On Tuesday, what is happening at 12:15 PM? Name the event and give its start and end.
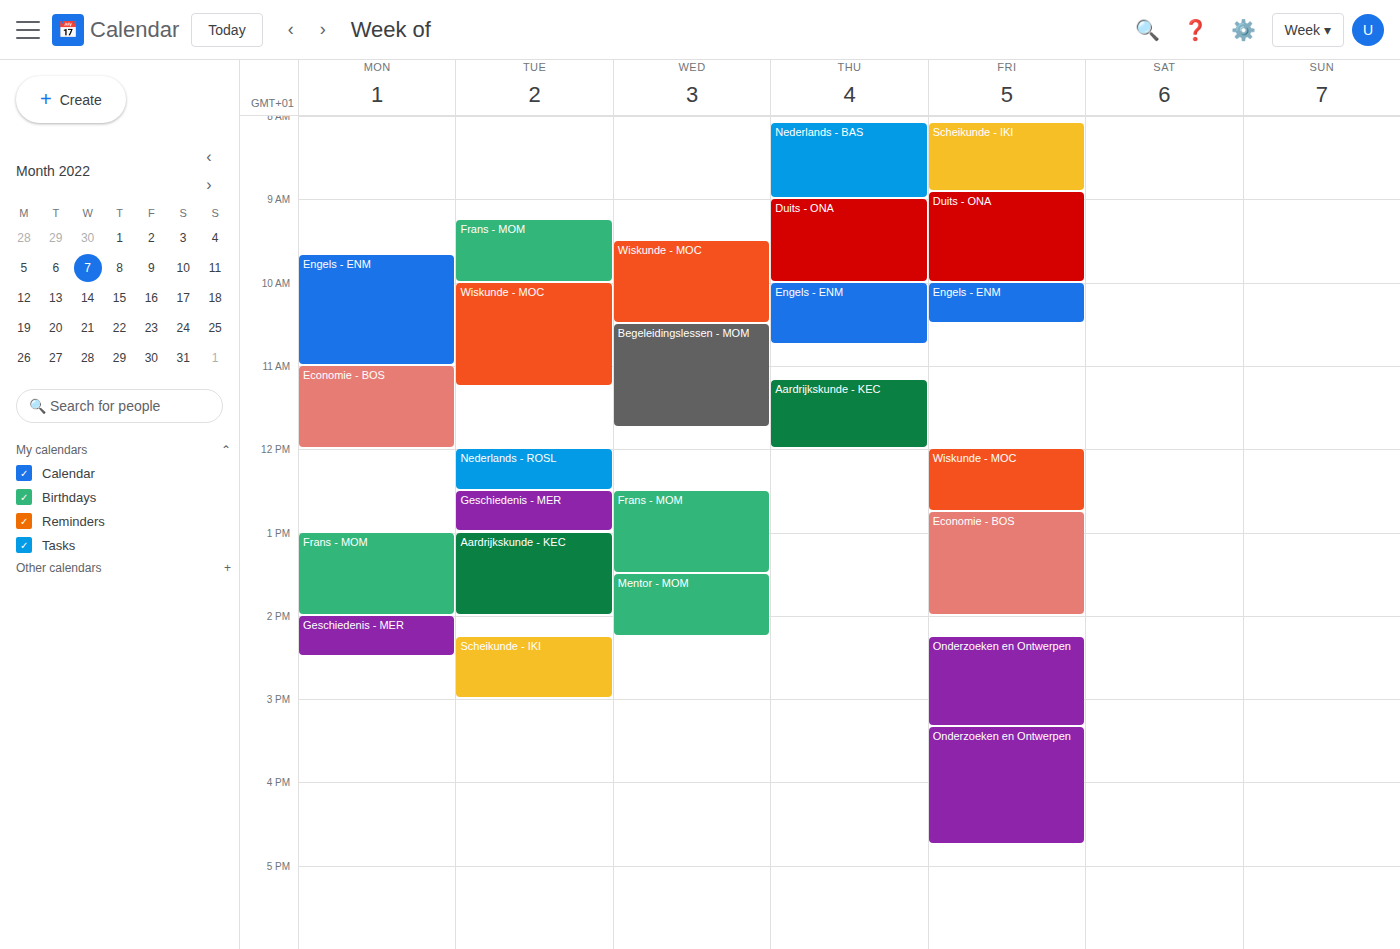
"Nederlands - ROSL", 12:00 PM to 12:30 PM